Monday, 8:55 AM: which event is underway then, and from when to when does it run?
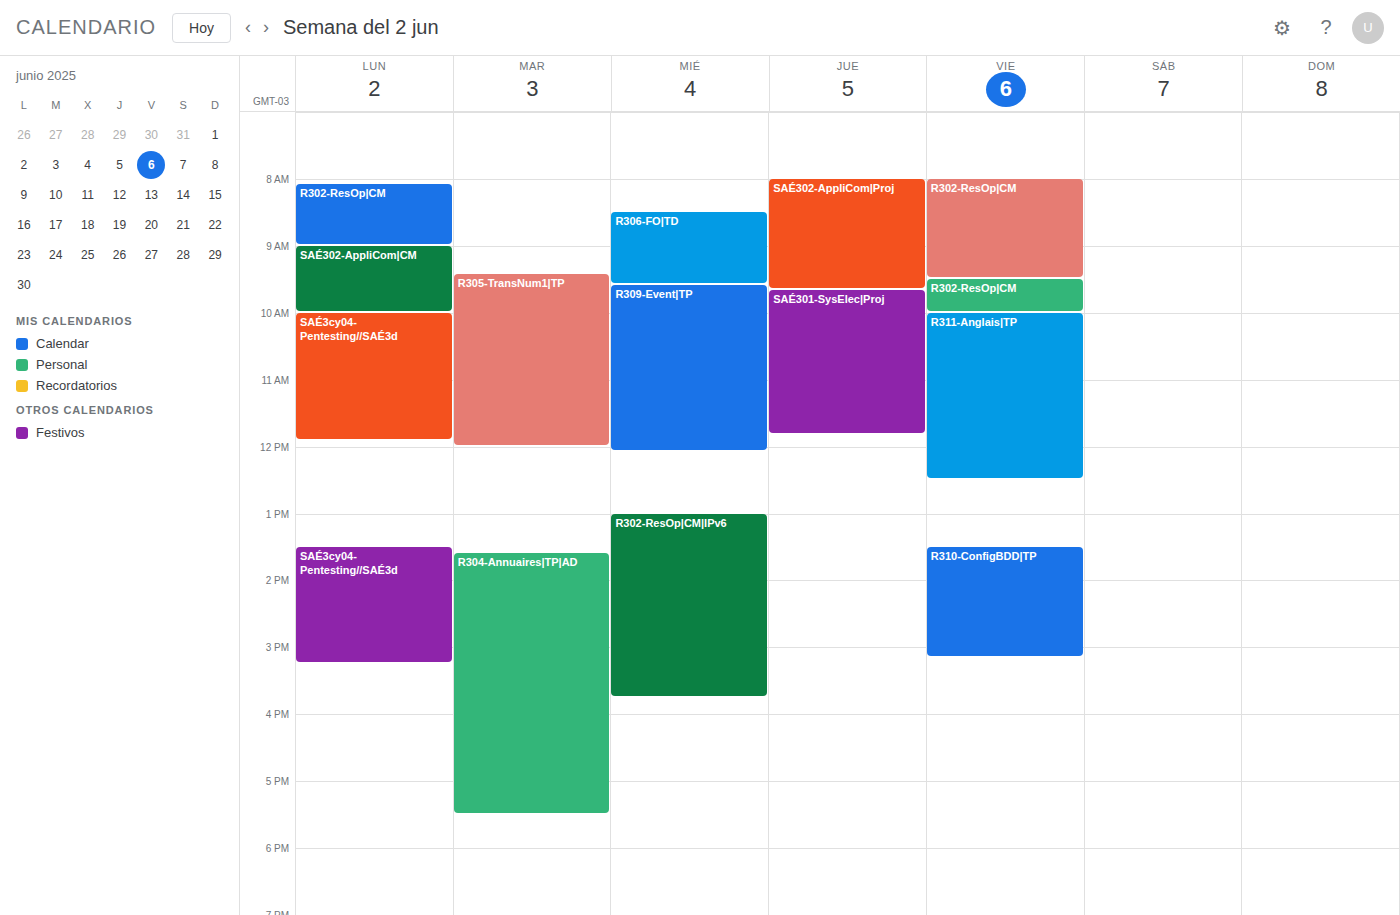
"R302-ResOp|CM", 8:05 AM to 9:00 AM